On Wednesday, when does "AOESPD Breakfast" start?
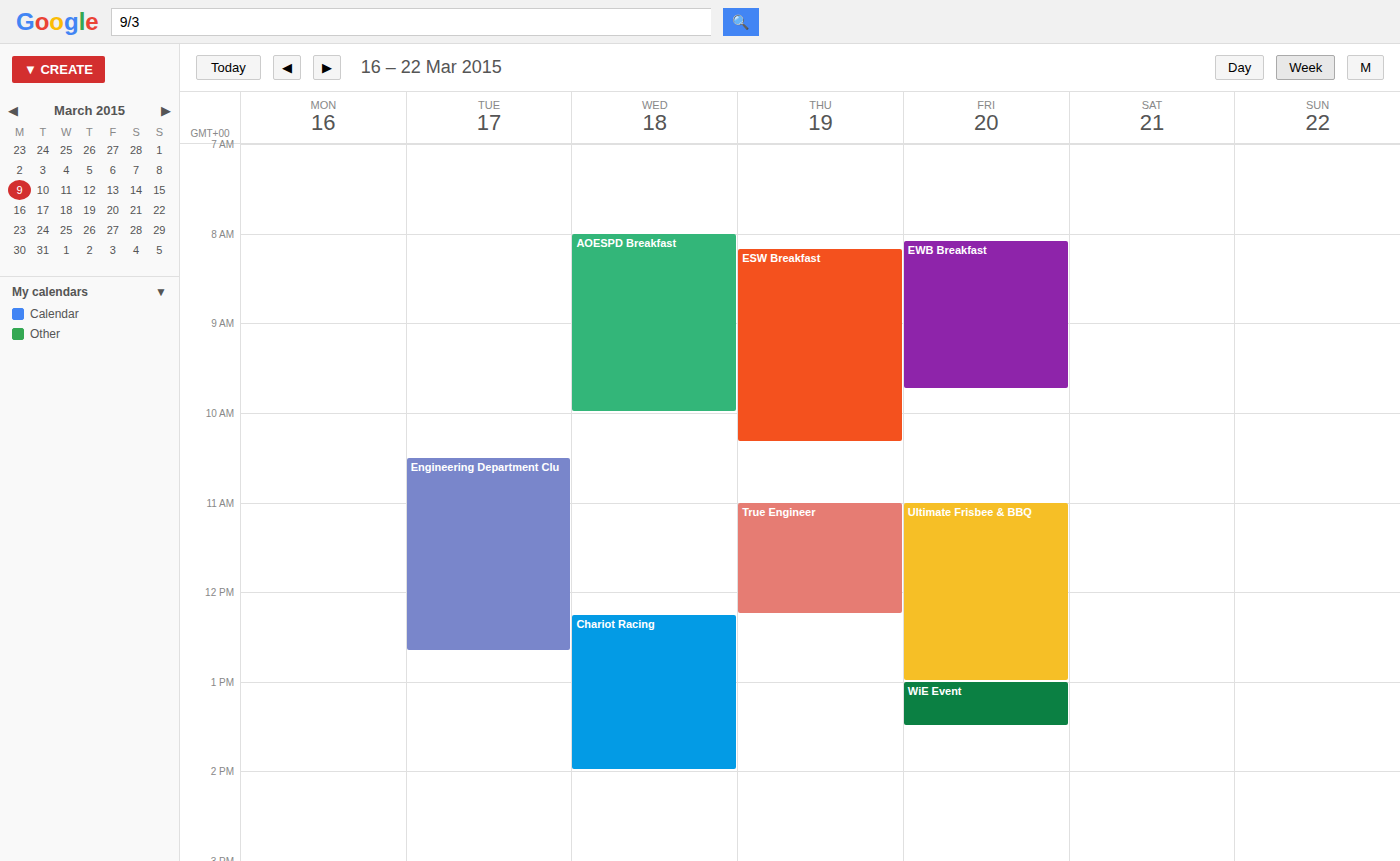
8:00 AM